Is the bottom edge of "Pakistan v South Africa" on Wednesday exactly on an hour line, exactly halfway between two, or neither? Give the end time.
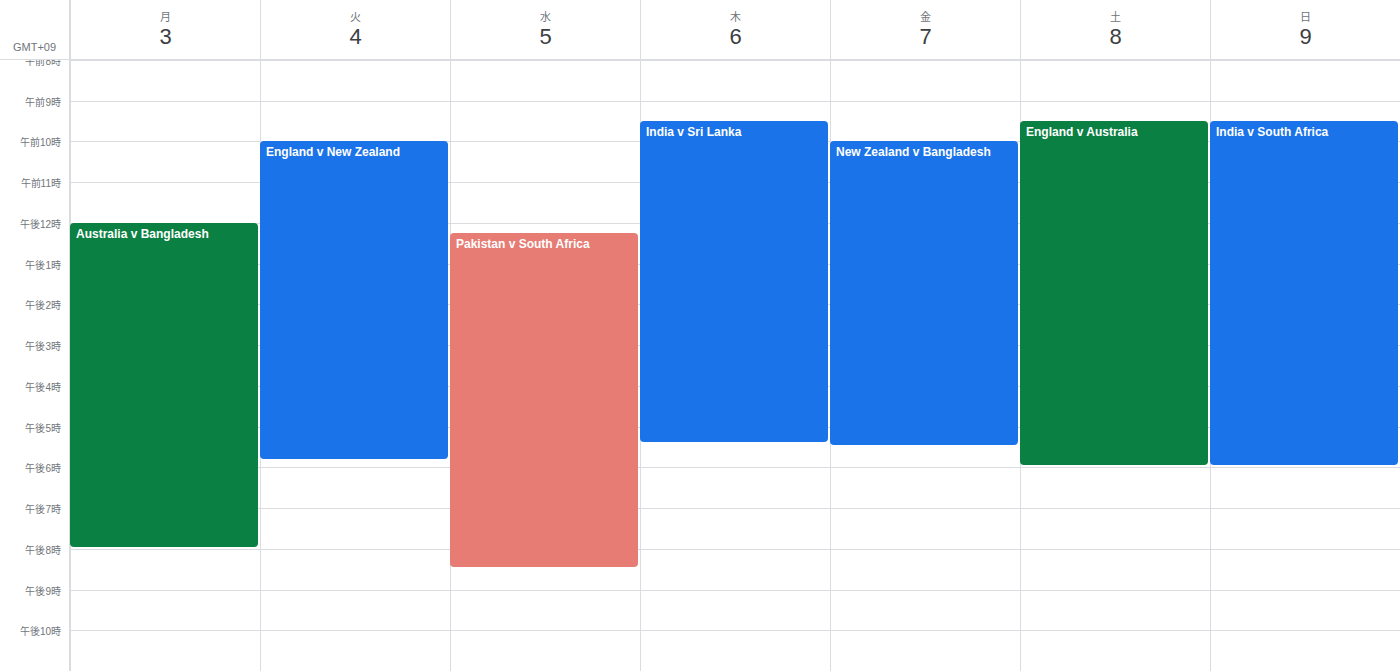
8:30 PM -- halfway between the 8 PM and 9 PM lines.